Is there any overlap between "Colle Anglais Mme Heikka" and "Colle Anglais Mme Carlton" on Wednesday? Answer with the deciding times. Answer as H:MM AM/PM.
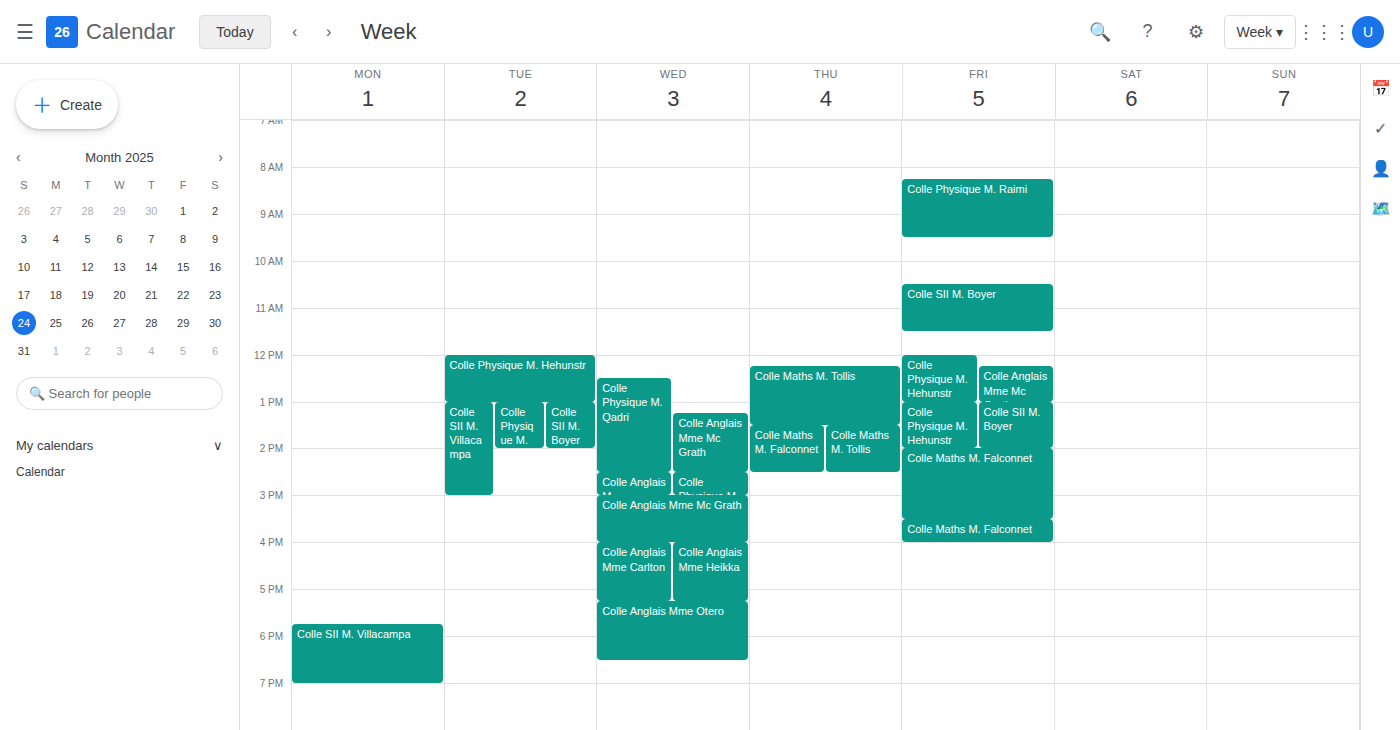
"Colle Anglais Mme Carlton" runs 4:00 PM to 5:15 PM, inside "Colle Anglais Mme Heikka" -- they overlap.